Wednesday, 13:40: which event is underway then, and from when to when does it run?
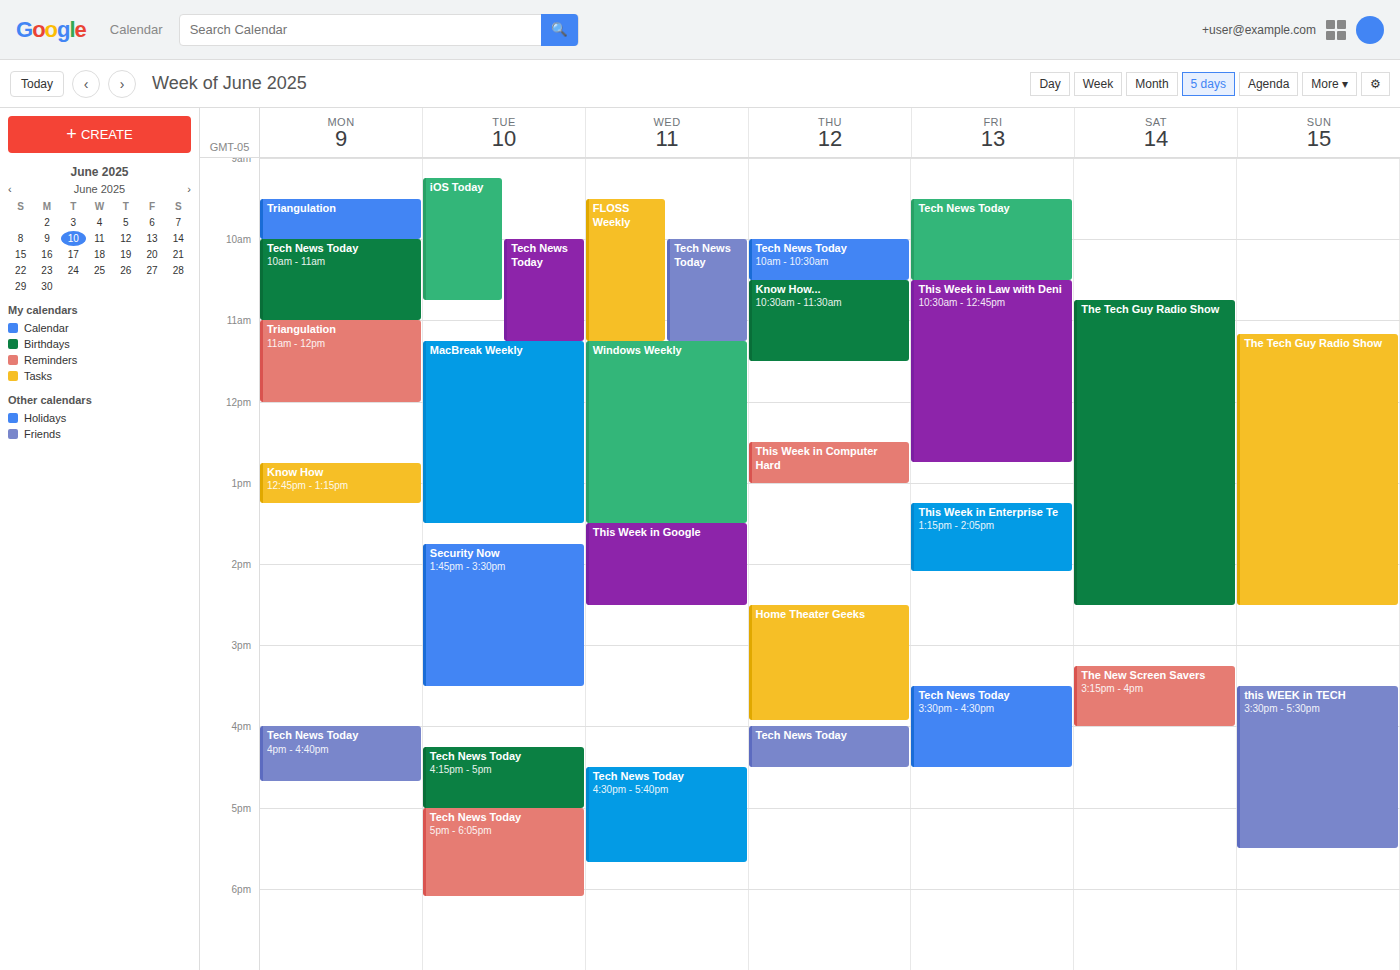
"This Week in Google", 13:30 to 14:30